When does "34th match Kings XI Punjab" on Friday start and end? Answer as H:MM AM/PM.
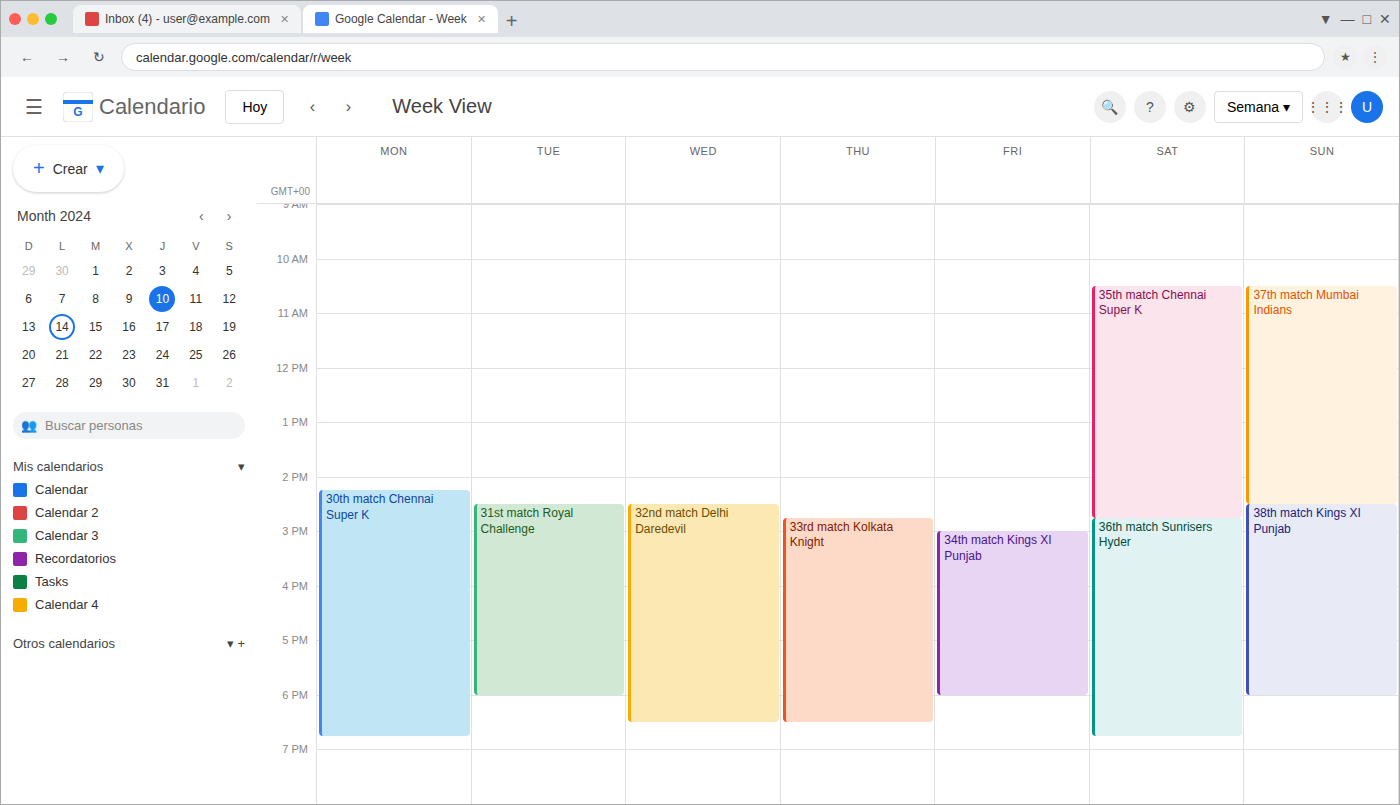
3:00 PM to 6:00 PM